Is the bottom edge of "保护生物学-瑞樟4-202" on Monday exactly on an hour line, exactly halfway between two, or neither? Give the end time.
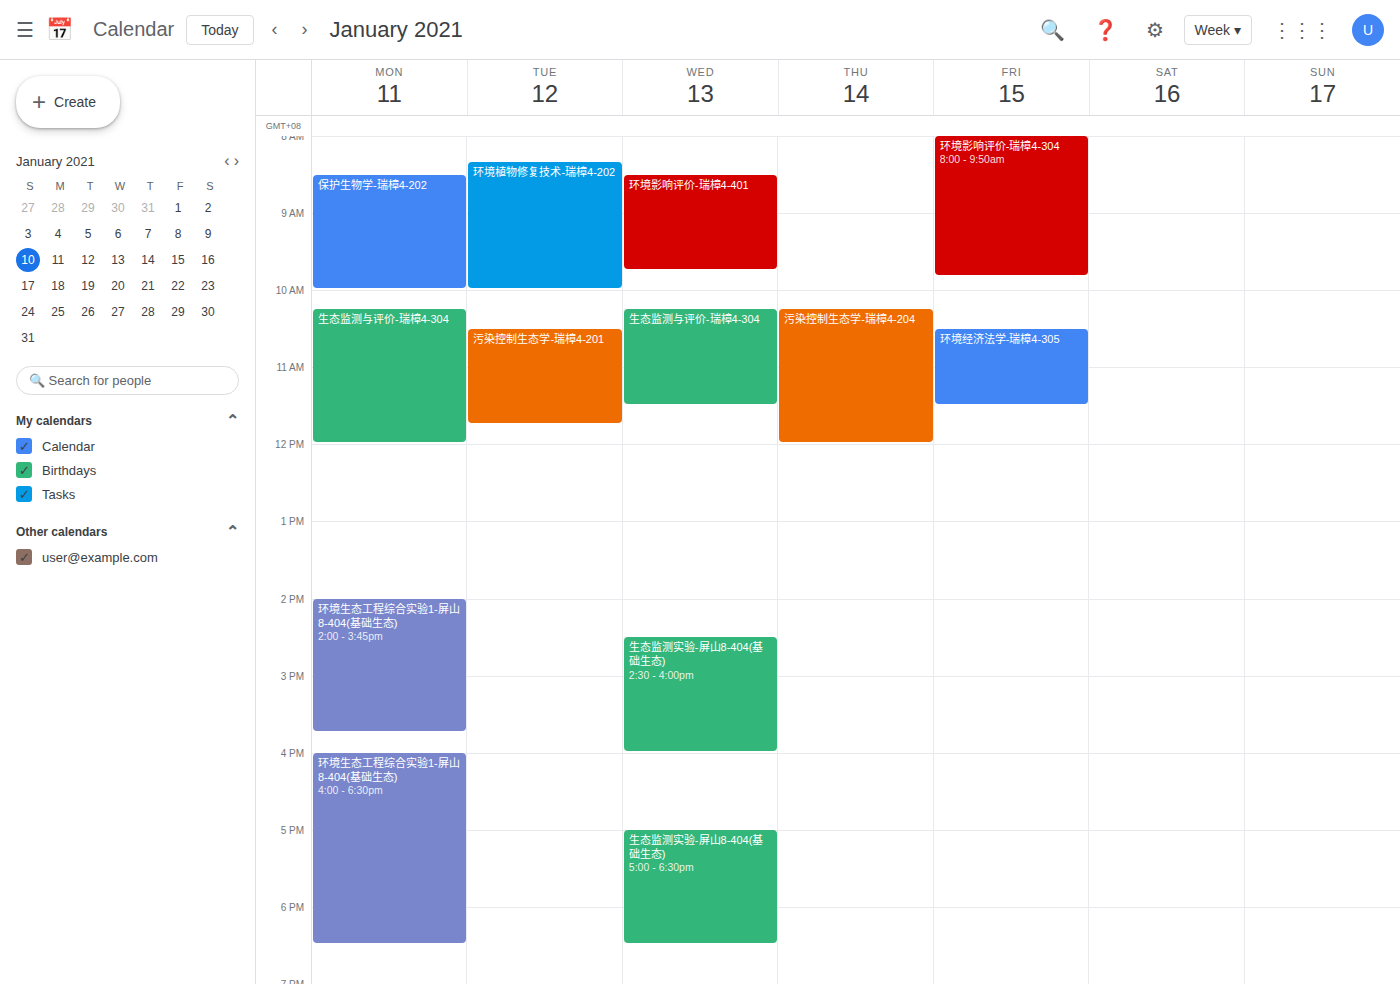
10:00 AM -- exactly on the 10 AM line.